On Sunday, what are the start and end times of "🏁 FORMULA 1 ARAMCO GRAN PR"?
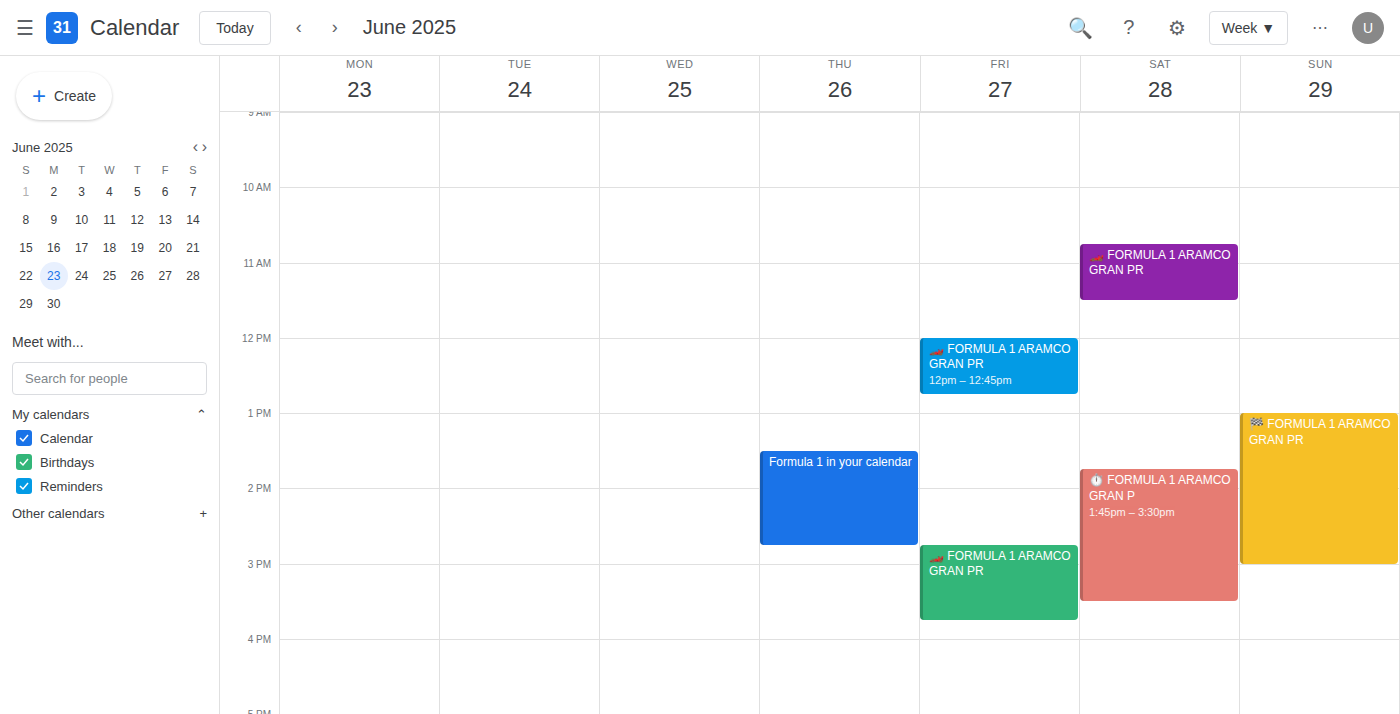
13:00 to 15:00